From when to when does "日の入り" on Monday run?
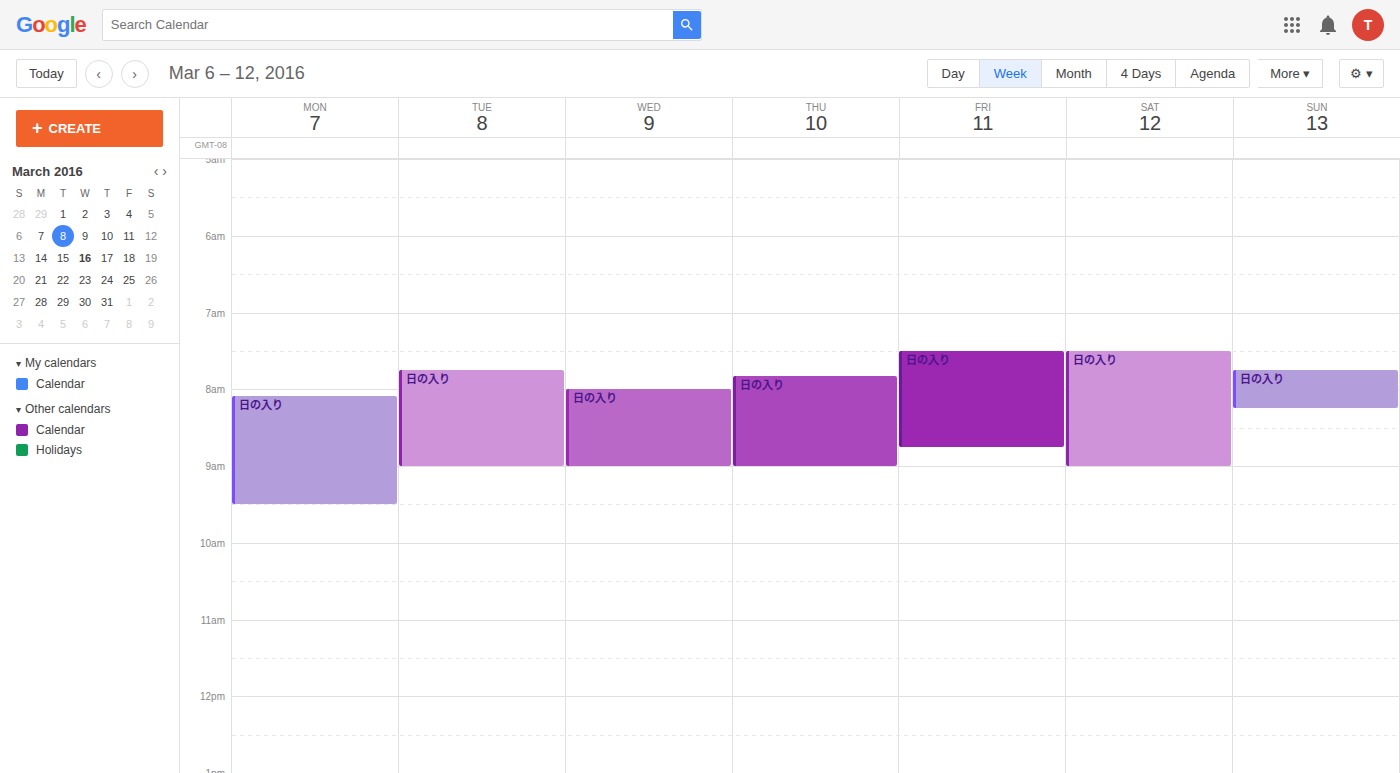
8:05 AM to 9:30 AM